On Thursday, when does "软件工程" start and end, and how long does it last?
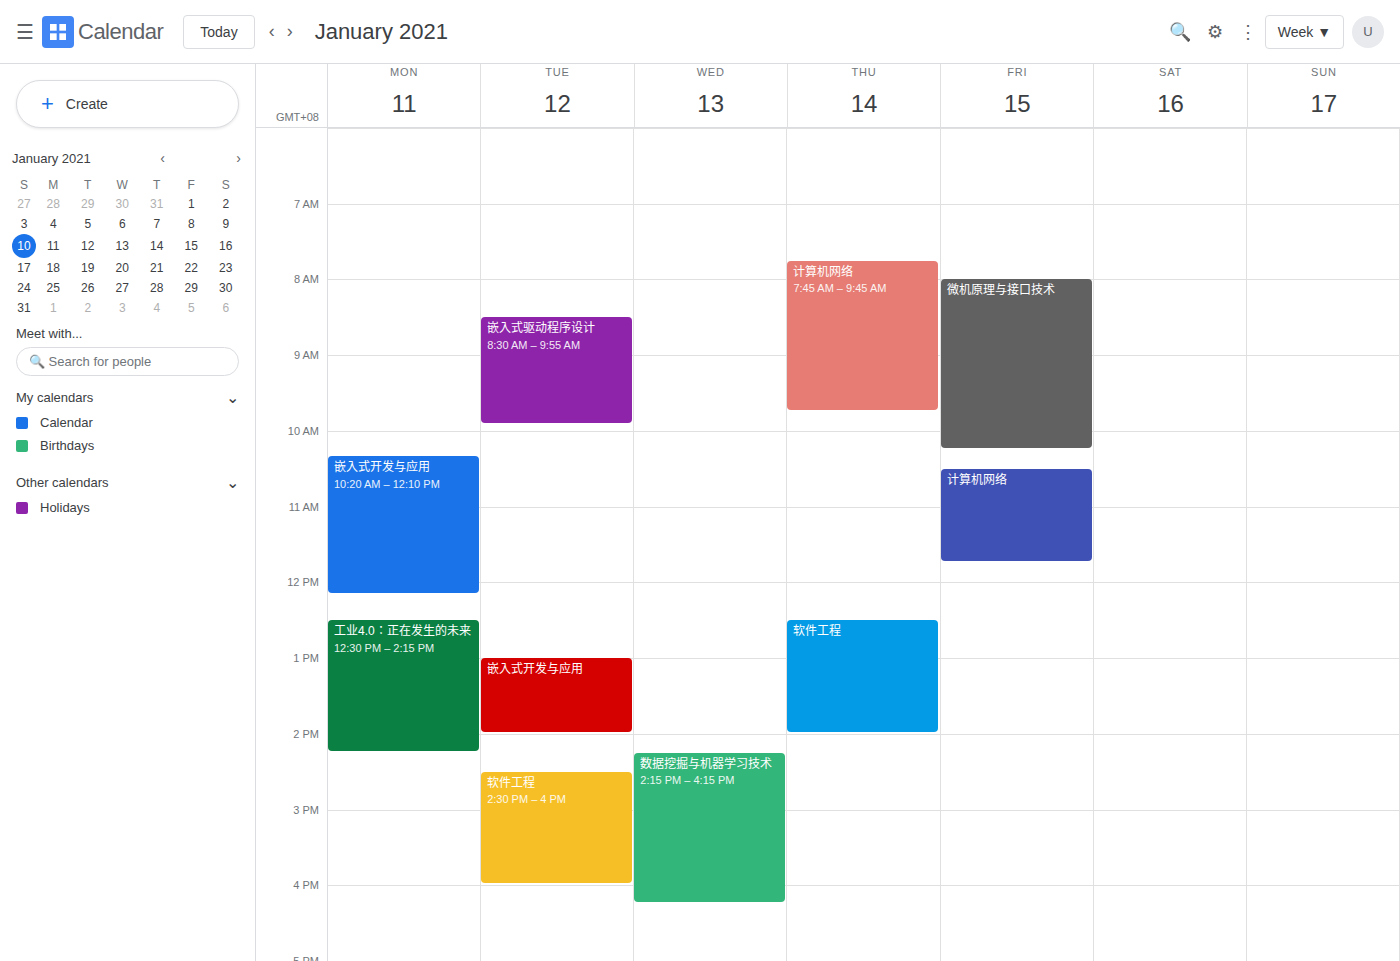
12:30 to 14:00, 1 hour 30 minutes